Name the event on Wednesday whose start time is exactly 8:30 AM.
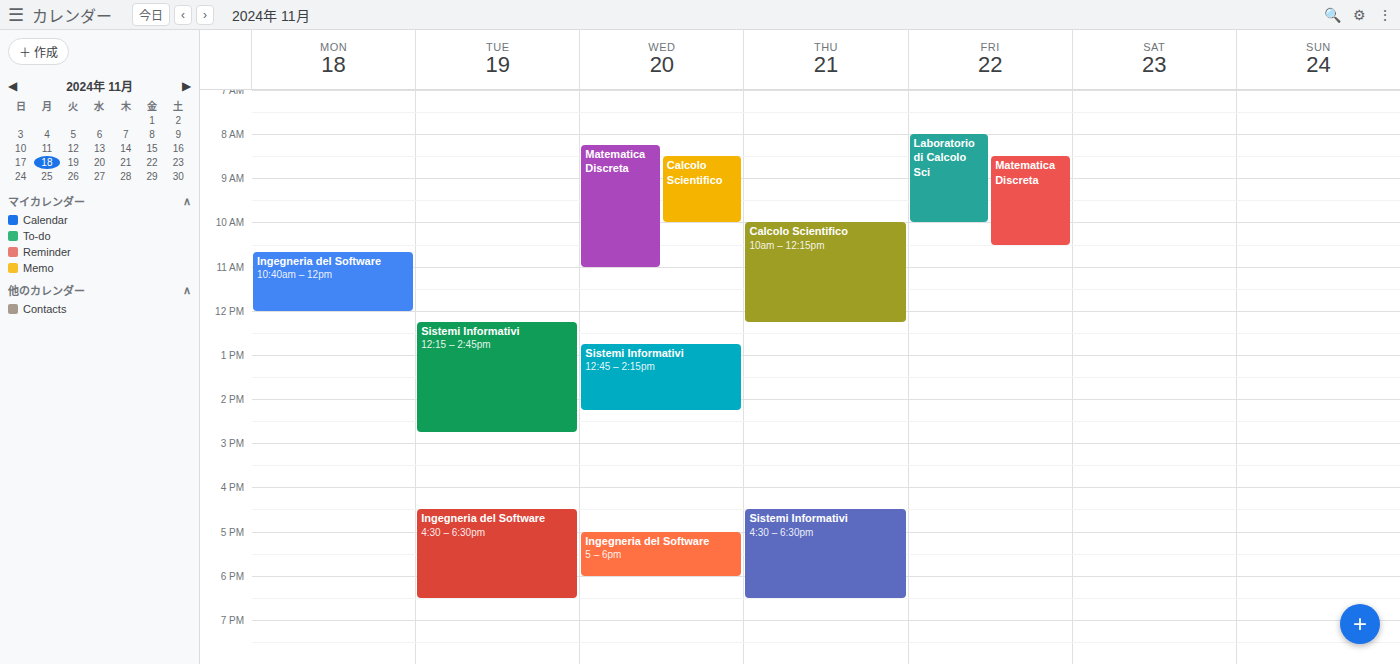
"Calcolo Scientifico"